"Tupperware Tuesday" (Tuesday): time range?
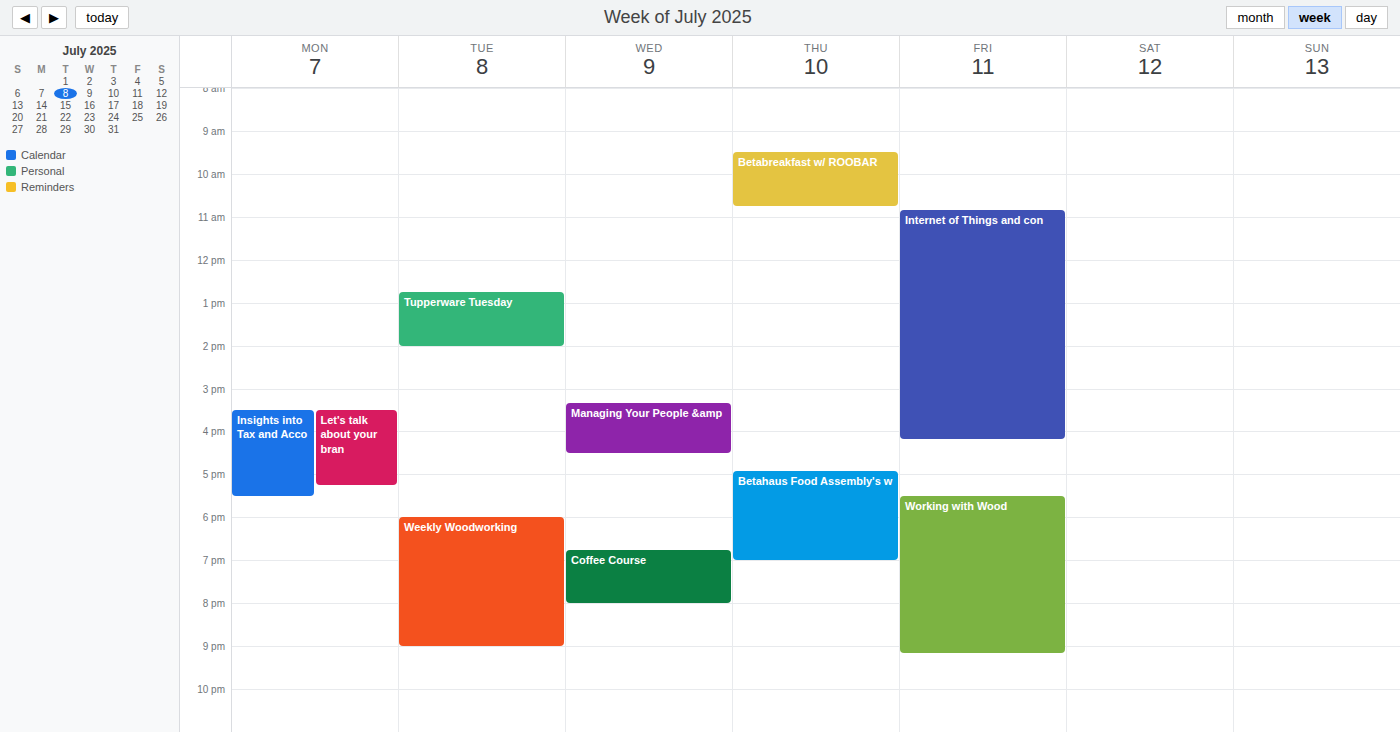
12:45 to 14:00